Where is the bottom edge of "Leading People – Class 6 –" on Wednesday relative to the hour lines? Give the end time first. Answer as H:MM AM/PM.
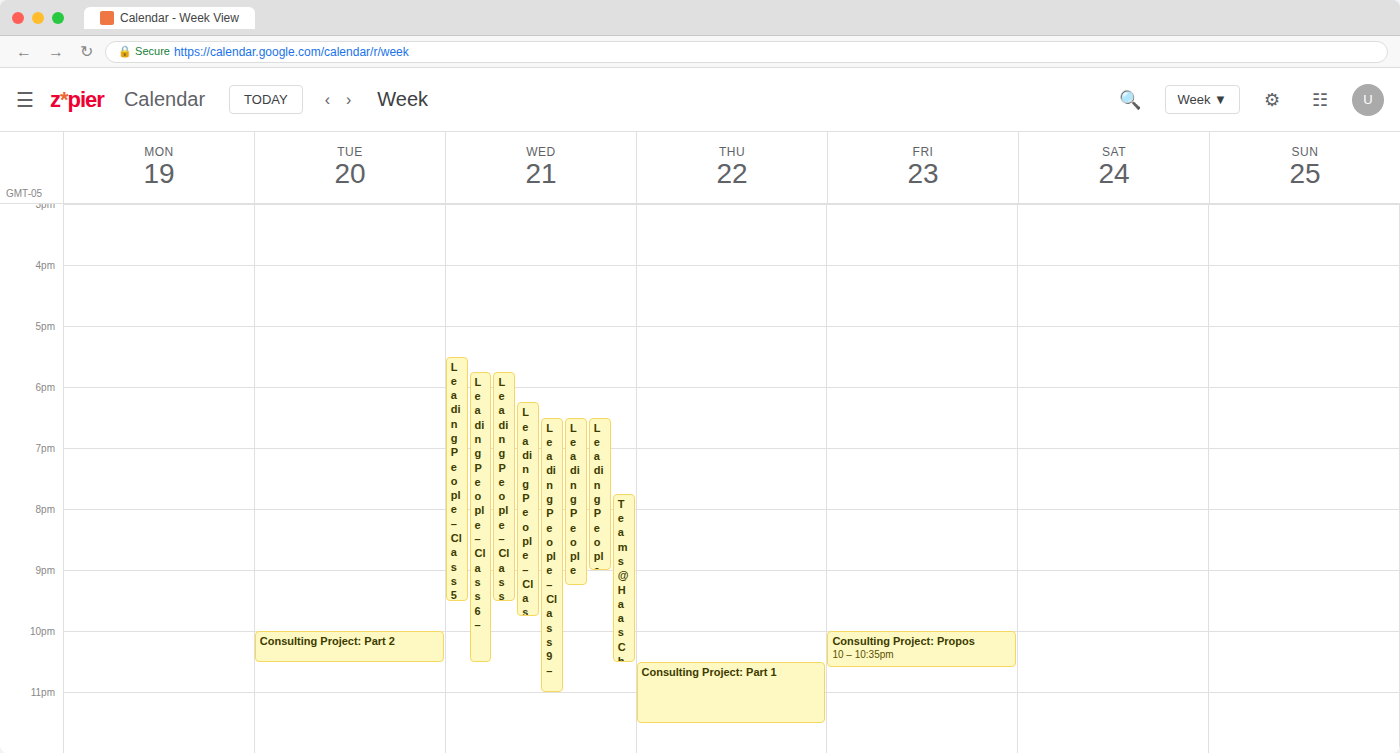
10:30 PM -- halfway between the 10 PM and 11 PM lines.